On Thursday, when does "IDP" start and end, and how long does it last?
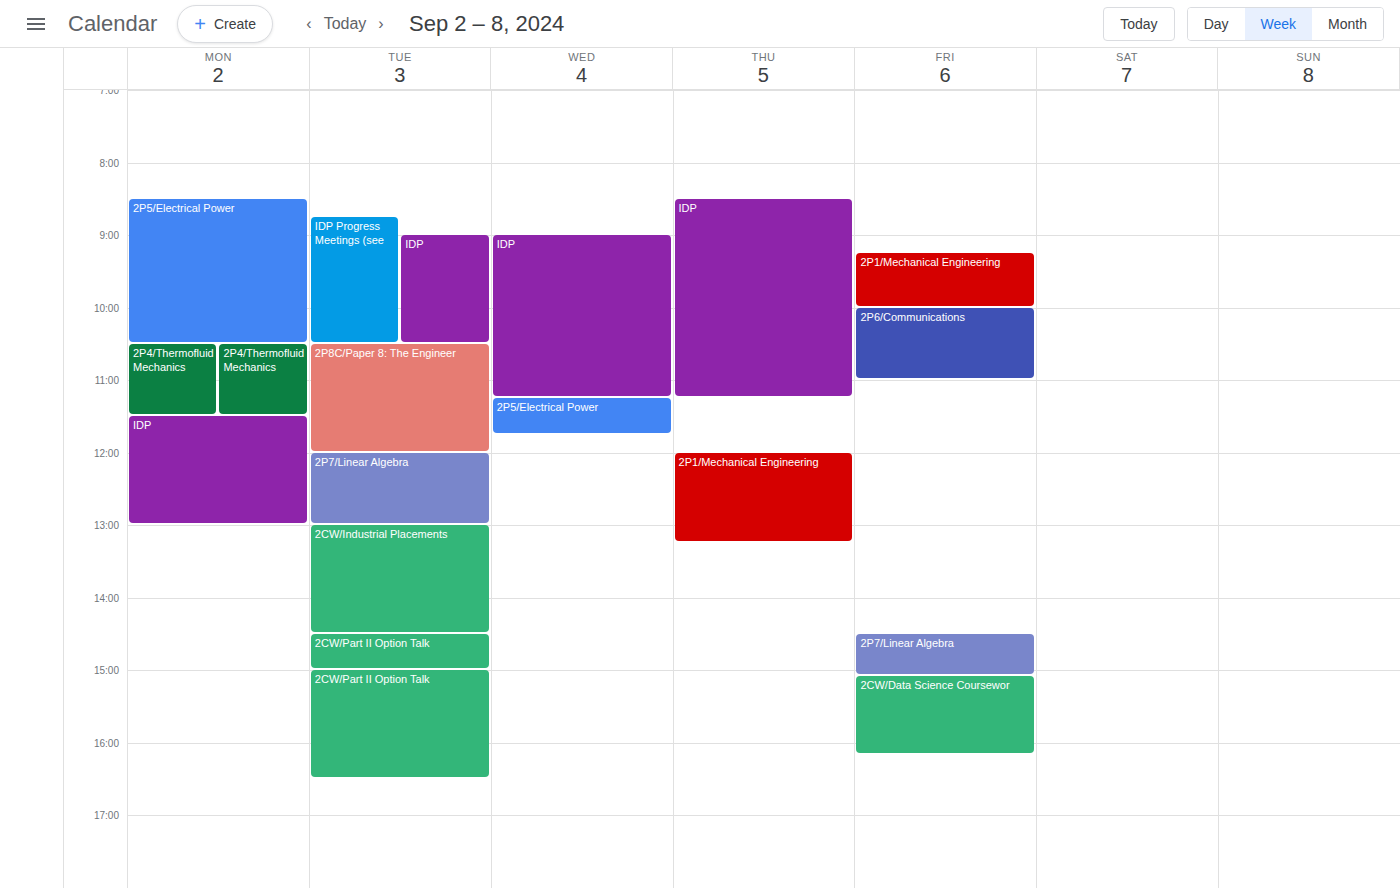
8:30 AM to 11:15 AM, 2 hours 45 minutes